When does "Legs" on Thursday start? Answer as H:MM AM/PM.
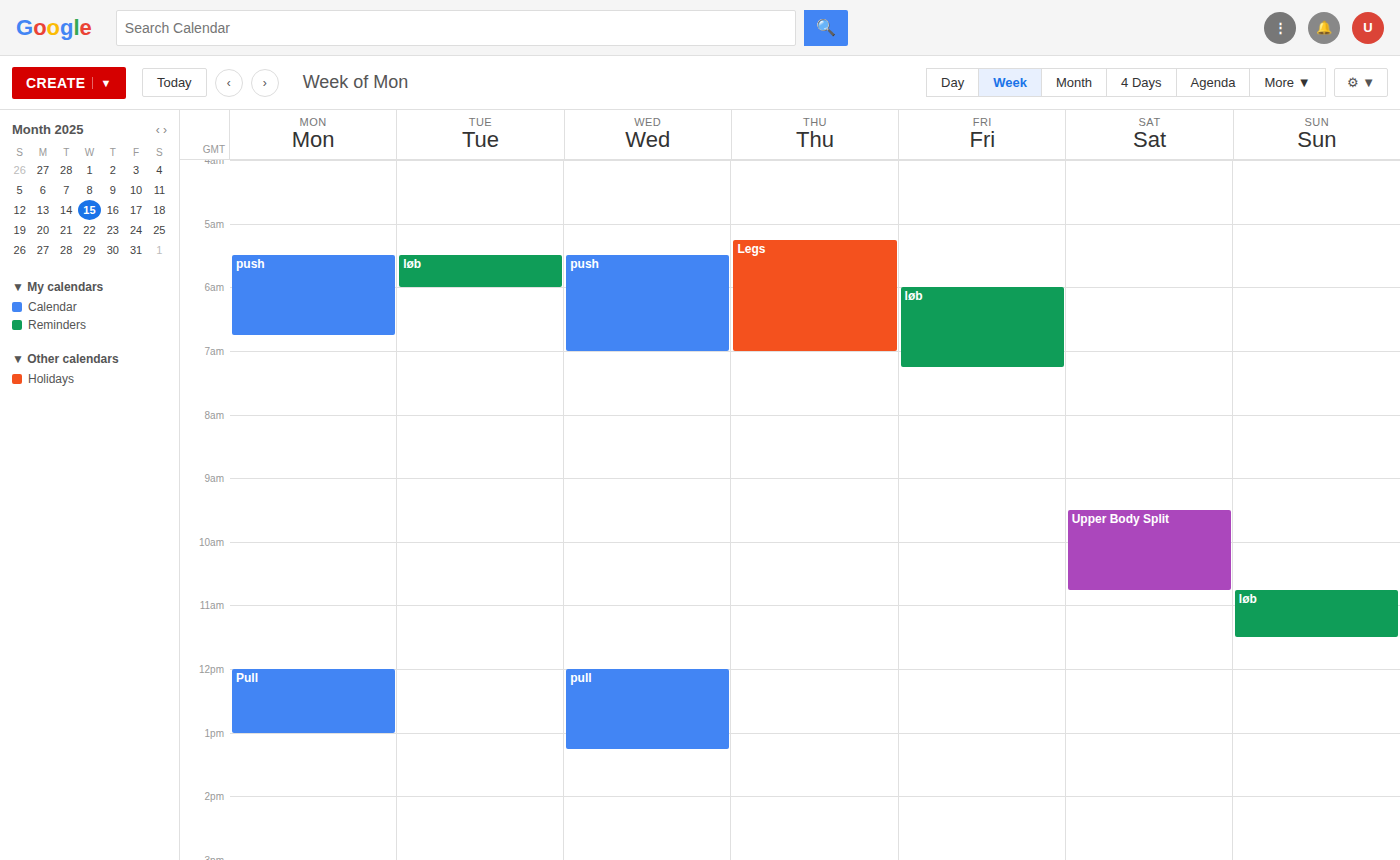
5:15 AM